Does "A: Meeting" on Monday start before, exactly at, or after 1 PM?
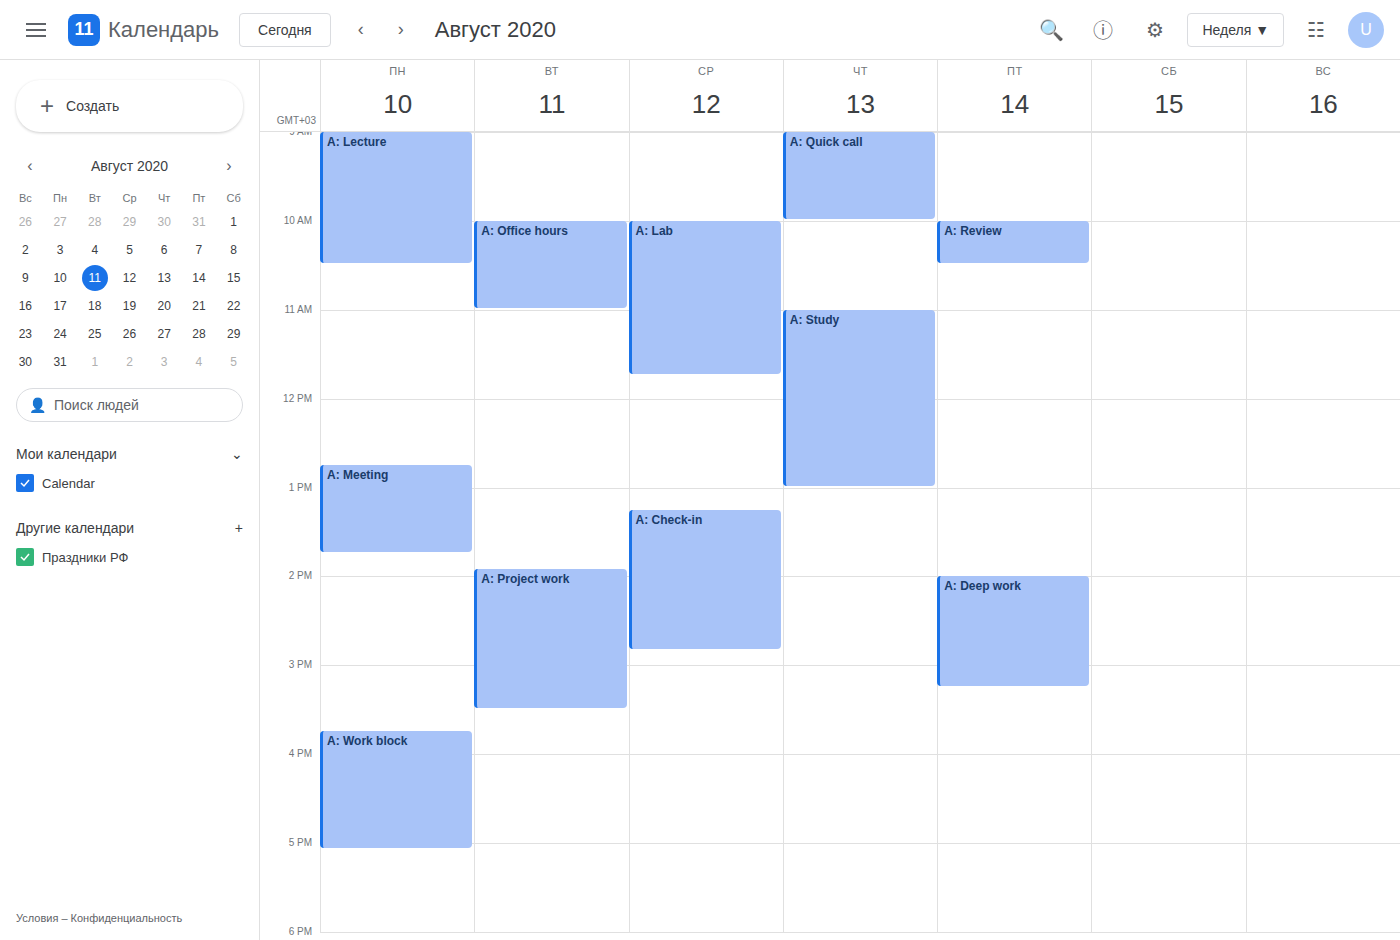
12:45 PM -- before 1 PM, 15 minutes above the 1 PM line.